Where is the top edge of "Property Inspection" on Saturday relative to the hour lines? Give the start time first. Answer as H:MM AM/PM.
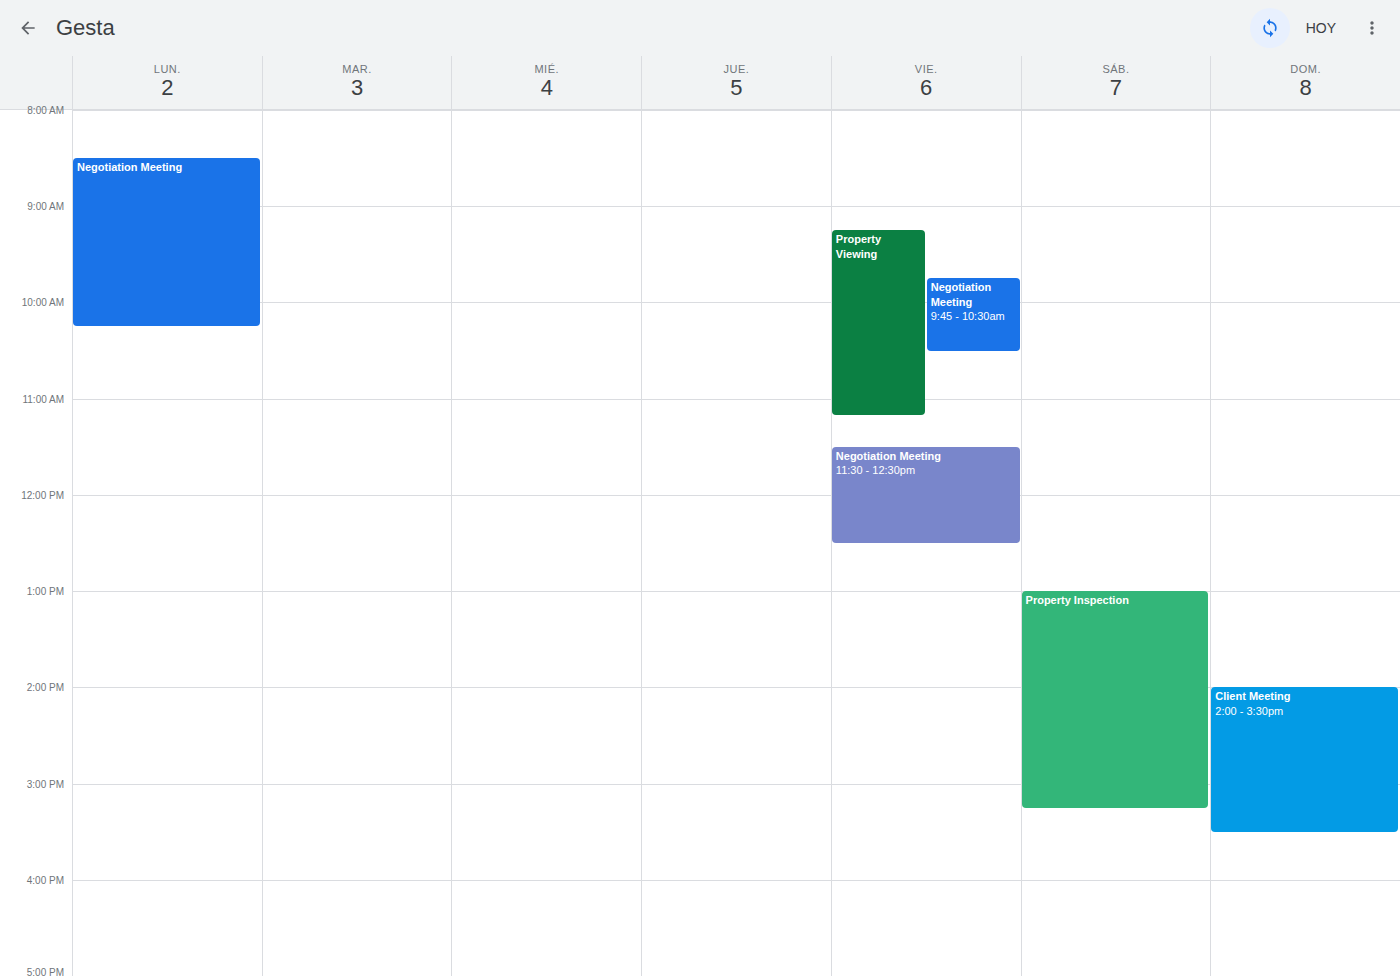
1:00 PM -- exactly on the 1 PM line.